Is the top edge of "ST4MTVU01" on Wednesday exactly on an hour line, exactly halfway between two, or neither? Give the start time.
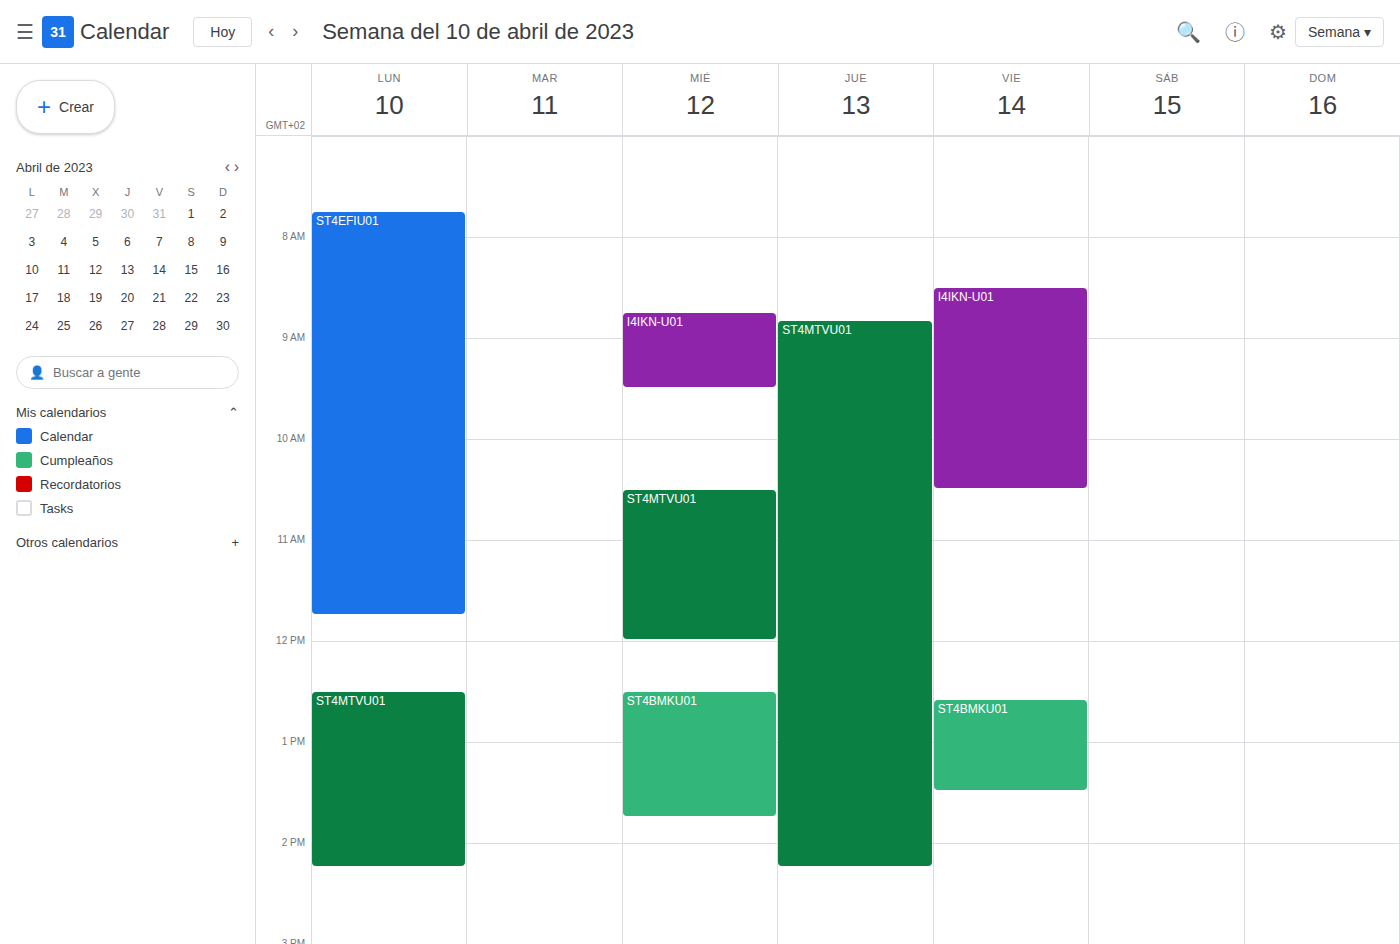
10:30 AM -- halfway between the 10 AM and 11 AM lines.